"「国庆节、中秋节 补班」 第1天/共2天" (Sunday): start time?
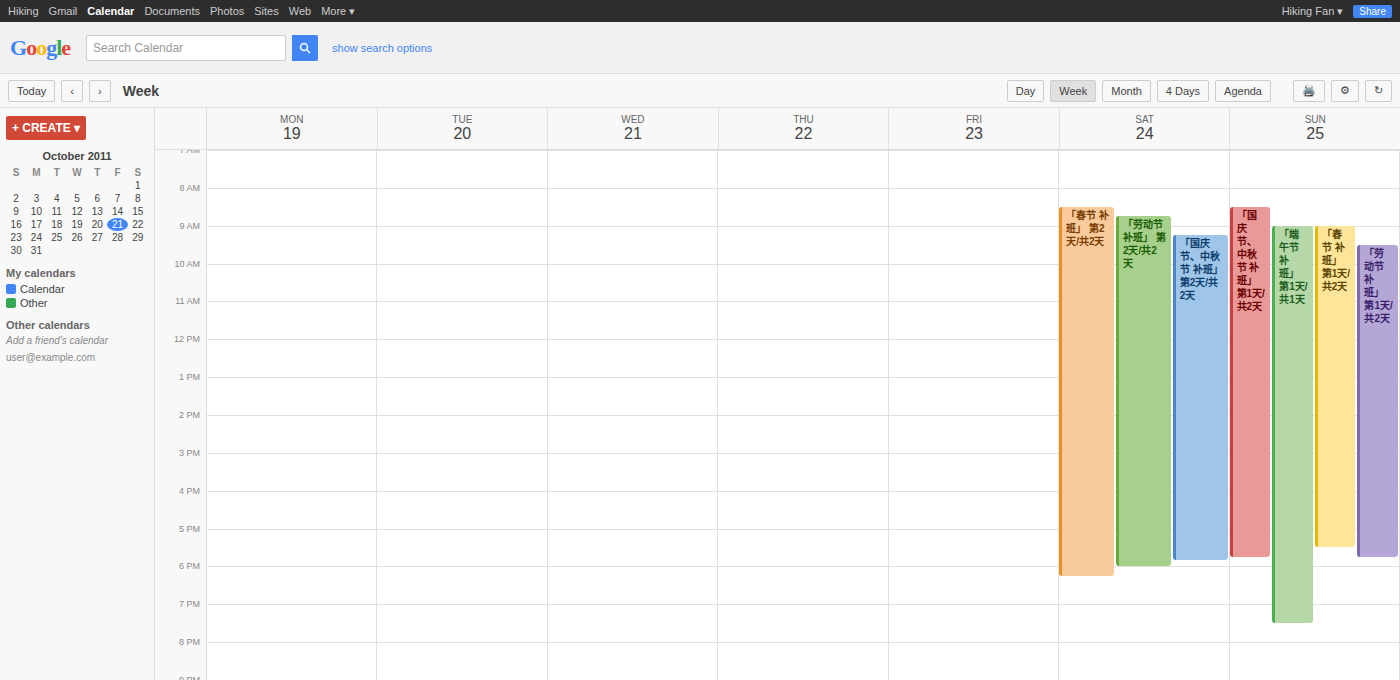
08:30